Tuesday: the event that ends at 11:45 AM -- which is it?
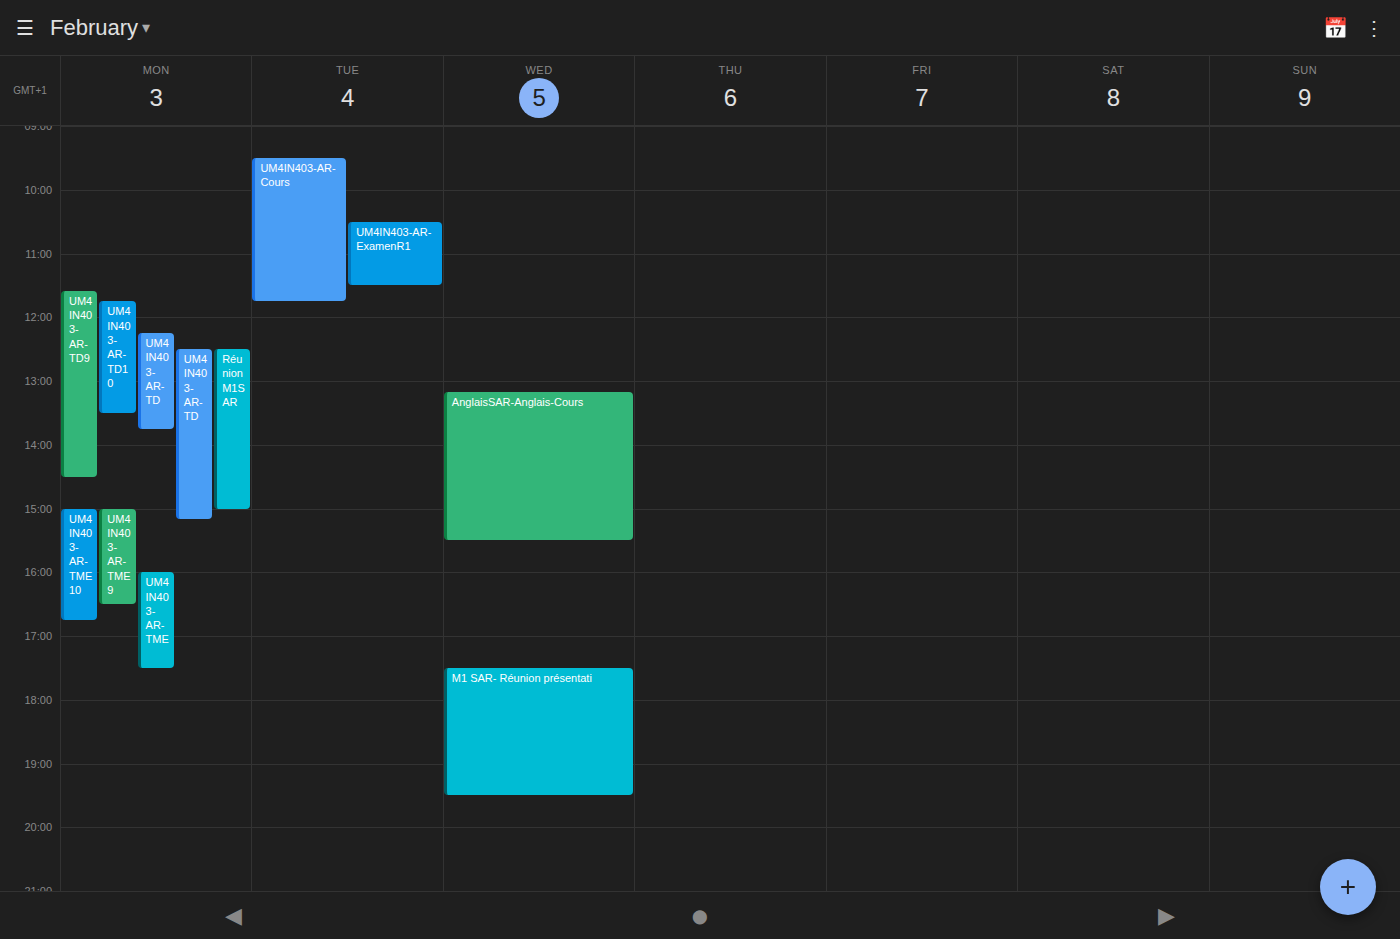
"UM4IN403-AR-Cours"